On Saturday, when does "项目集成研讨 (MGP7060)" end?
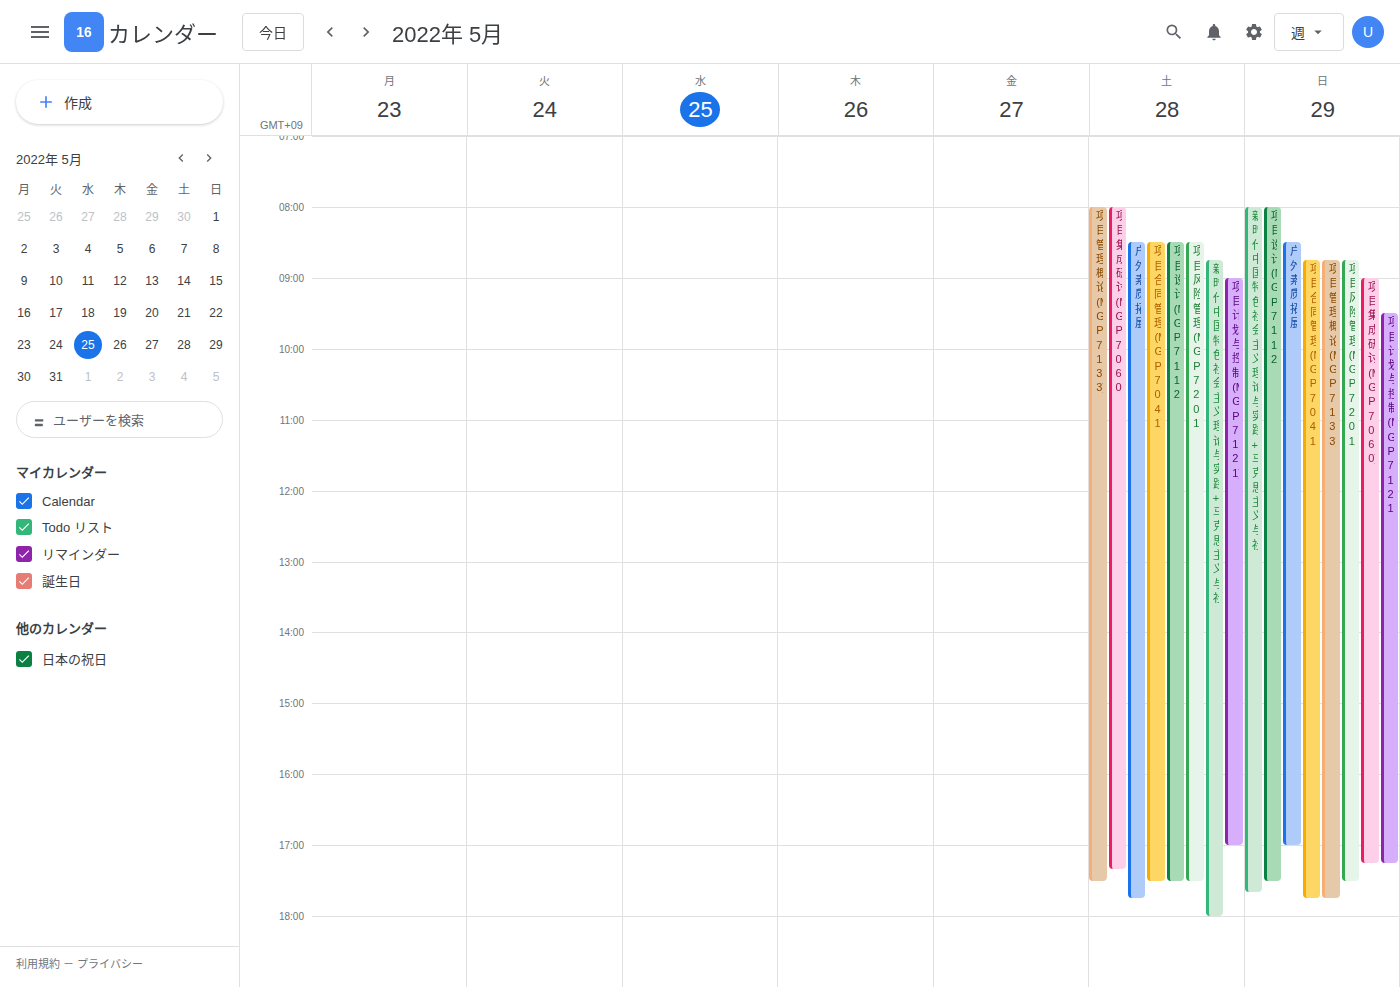
5:20 PM